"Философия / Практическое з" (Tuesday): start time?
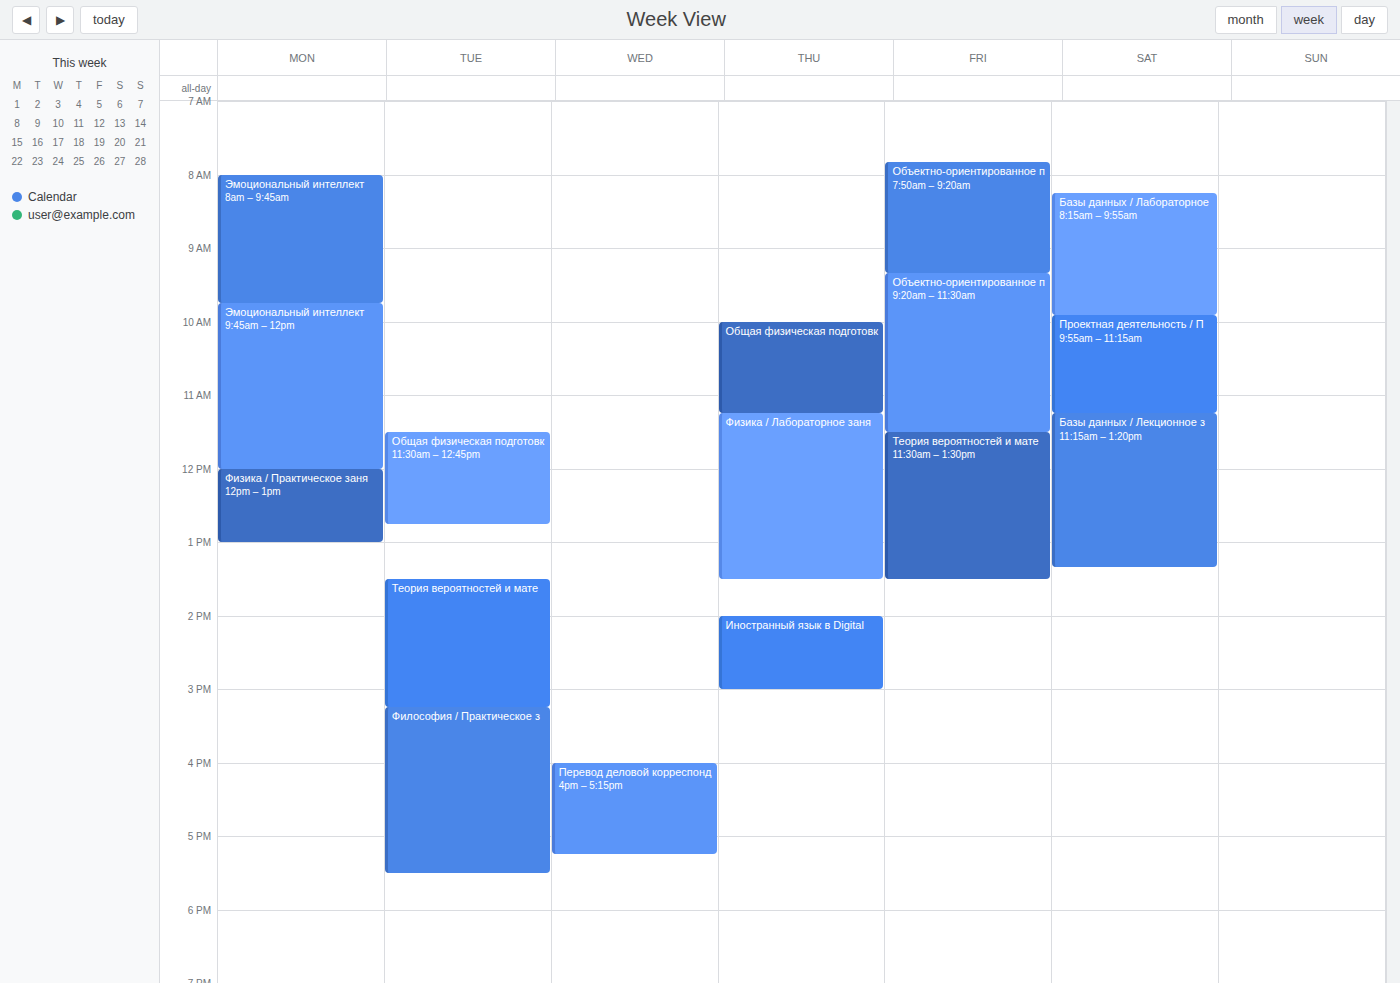
3:15 PM